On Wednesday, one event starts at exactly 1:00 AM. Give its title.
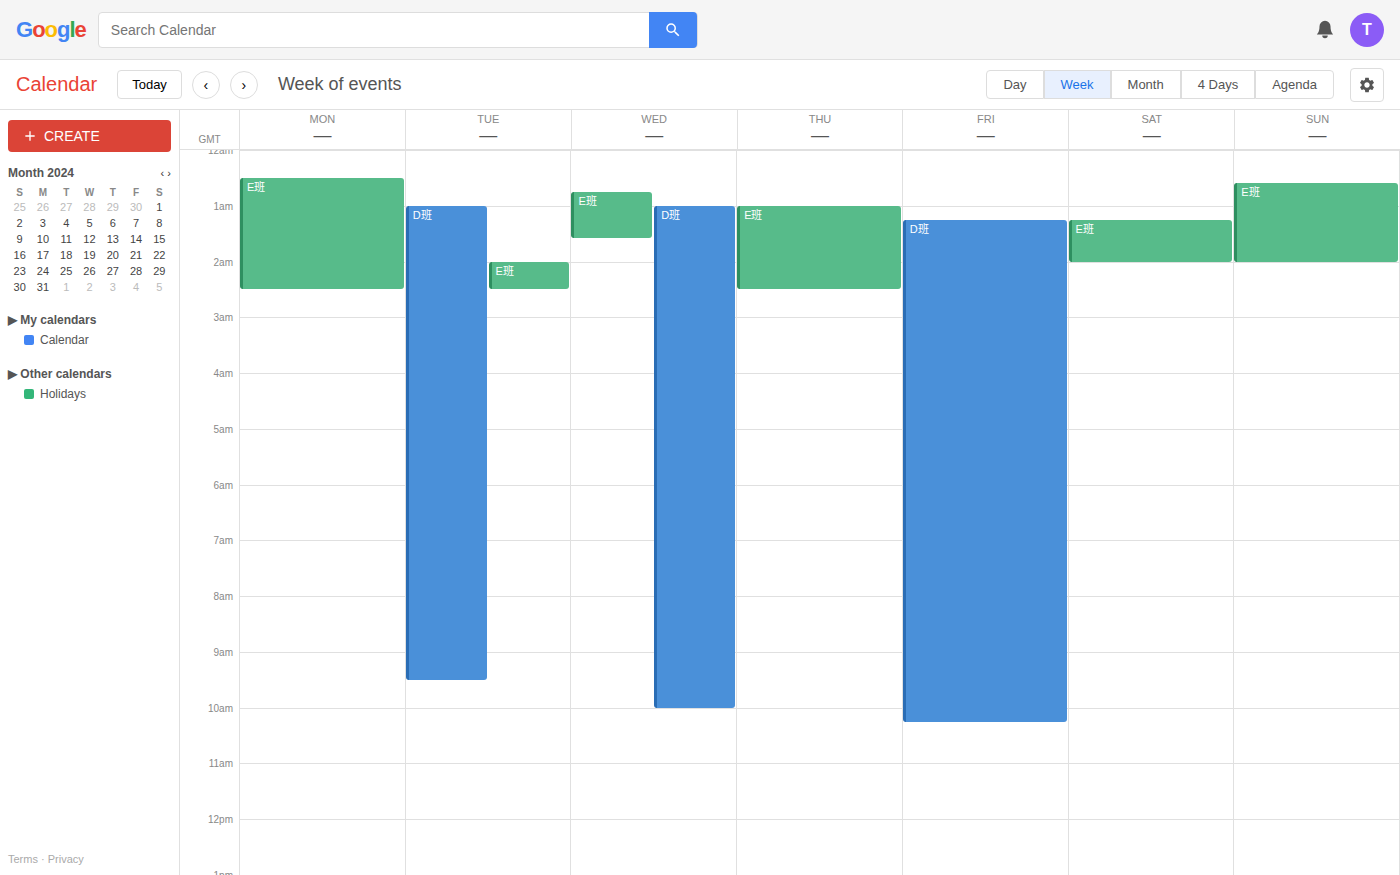
"D班"